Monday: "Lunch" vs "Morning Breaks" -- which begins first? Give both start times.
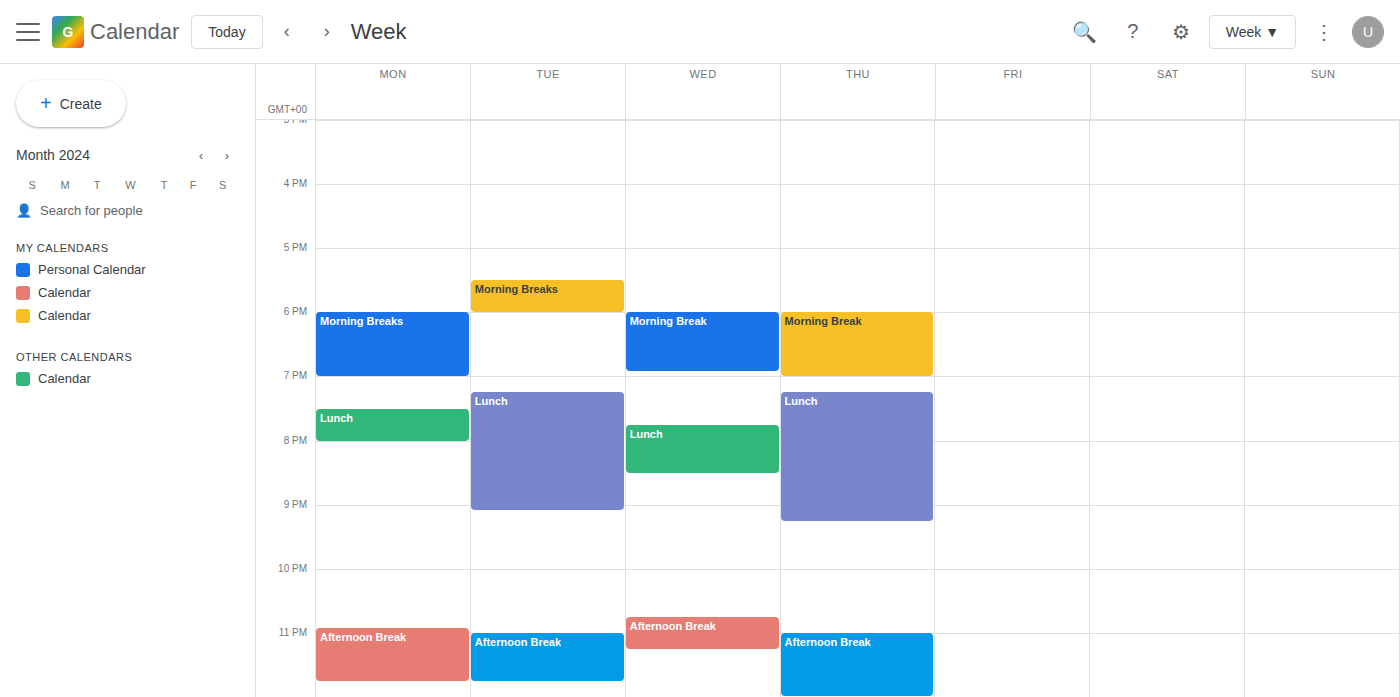
"Morning Breaks" 6:00 PM; "Lunch" 7:30 PM.